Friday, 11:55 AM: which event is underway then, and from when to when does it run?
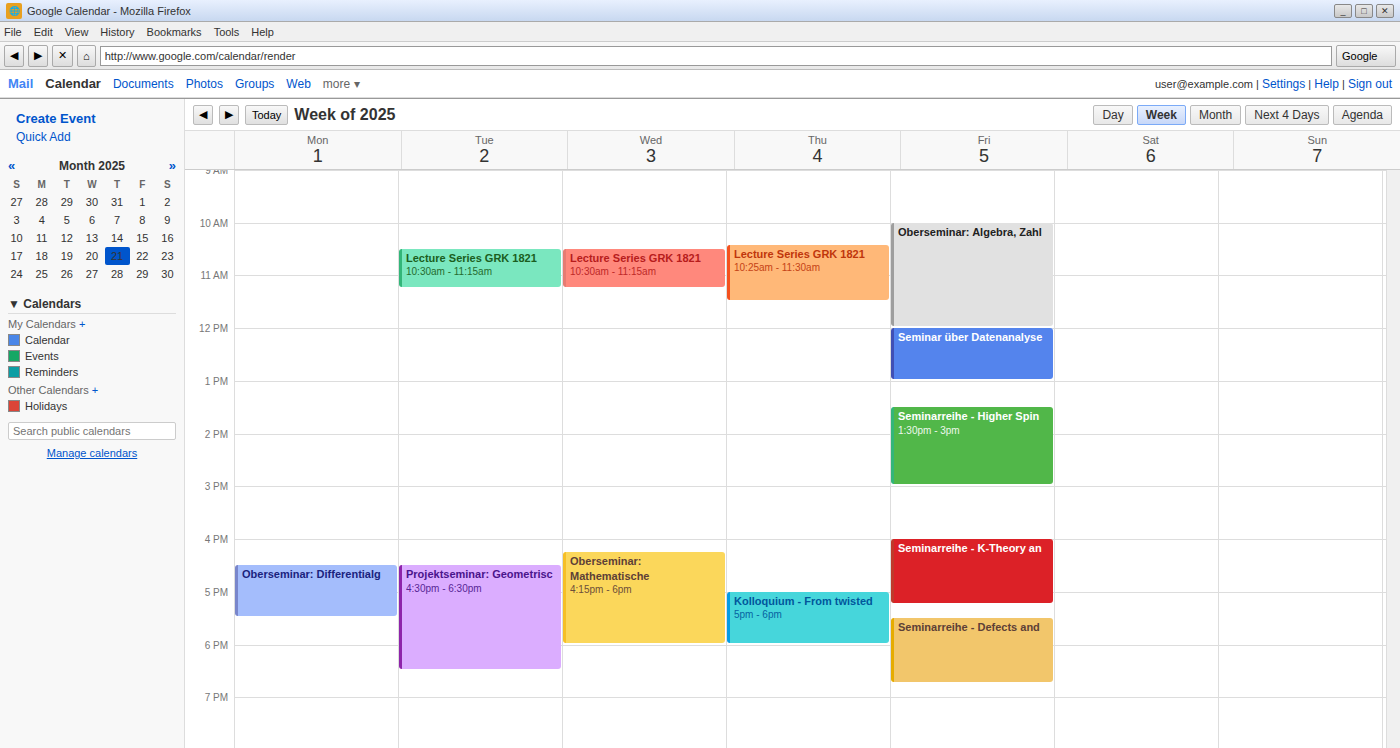
"Oberseminar: Algebra, Zahl", 10:00 AM to 12:00 PM